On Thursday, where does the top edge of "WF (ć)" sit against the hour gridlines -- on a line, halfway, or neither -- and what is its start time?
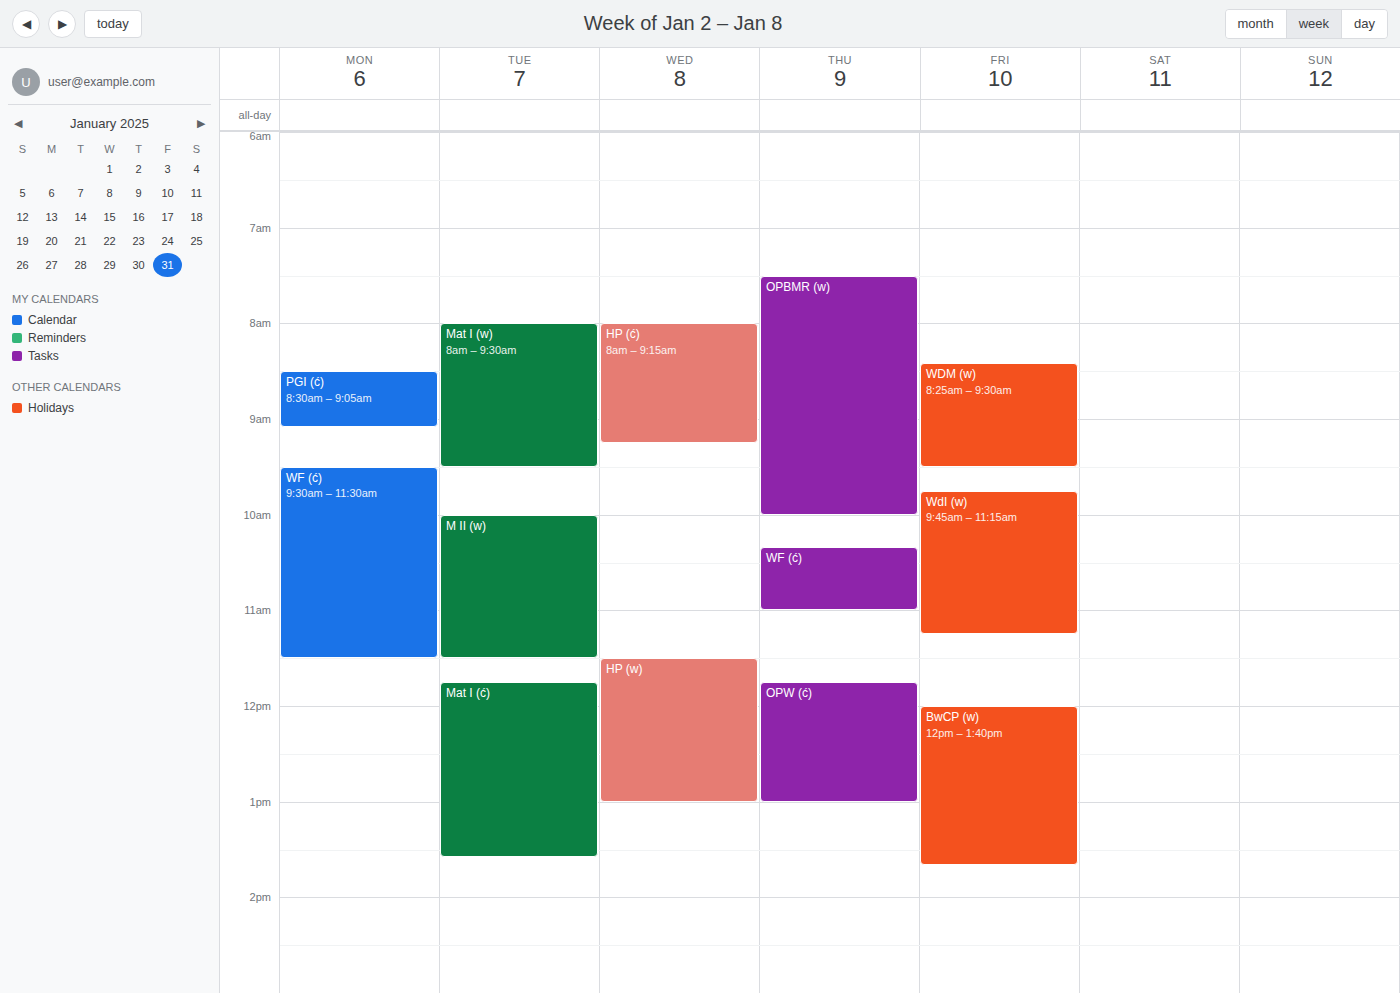
10:20 -- neither: 20 minutes below the 10:00 line and 40 minutes above the 11:00 line.